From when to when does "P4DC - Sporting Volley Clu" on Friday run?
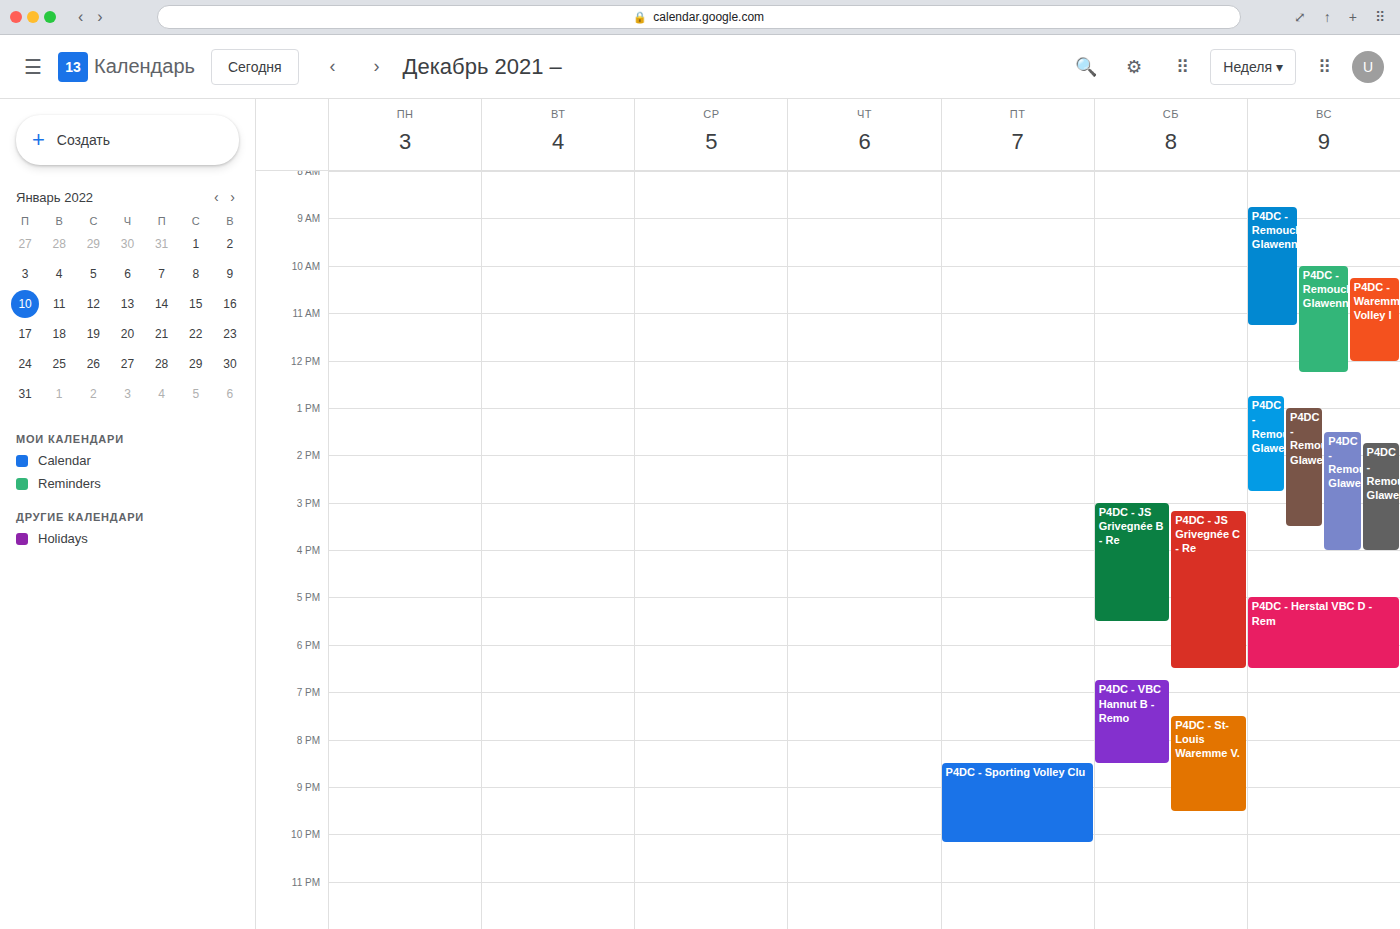
8:30 PM to 10:10 PM